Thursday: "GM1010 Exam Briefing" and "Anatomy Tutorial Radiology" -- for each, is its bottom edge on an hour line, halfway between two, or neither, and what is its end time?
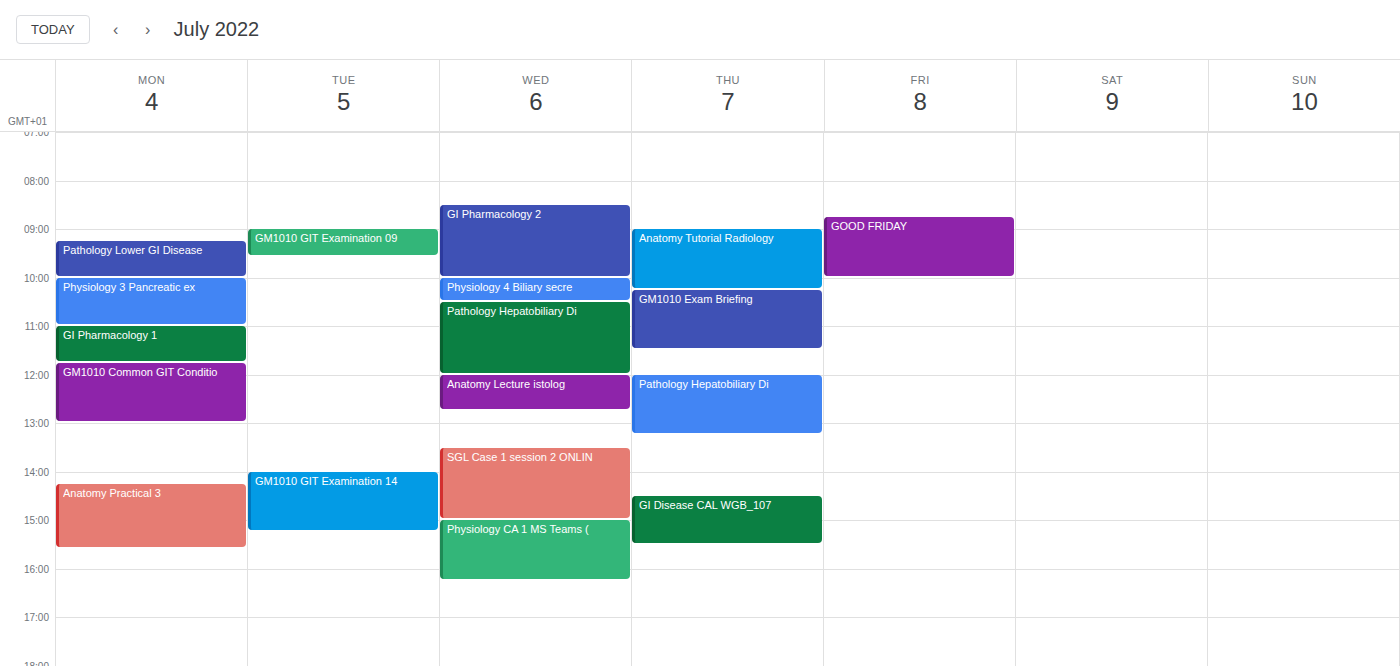
"GM1010 Exam Briefing": 11:30, halfway between the 11:00 and 12:00 lines. "Anatomy Tutorial Radiology": 10:15, neither: a quarter of the way from the 10:00 line to the 11:00 line.